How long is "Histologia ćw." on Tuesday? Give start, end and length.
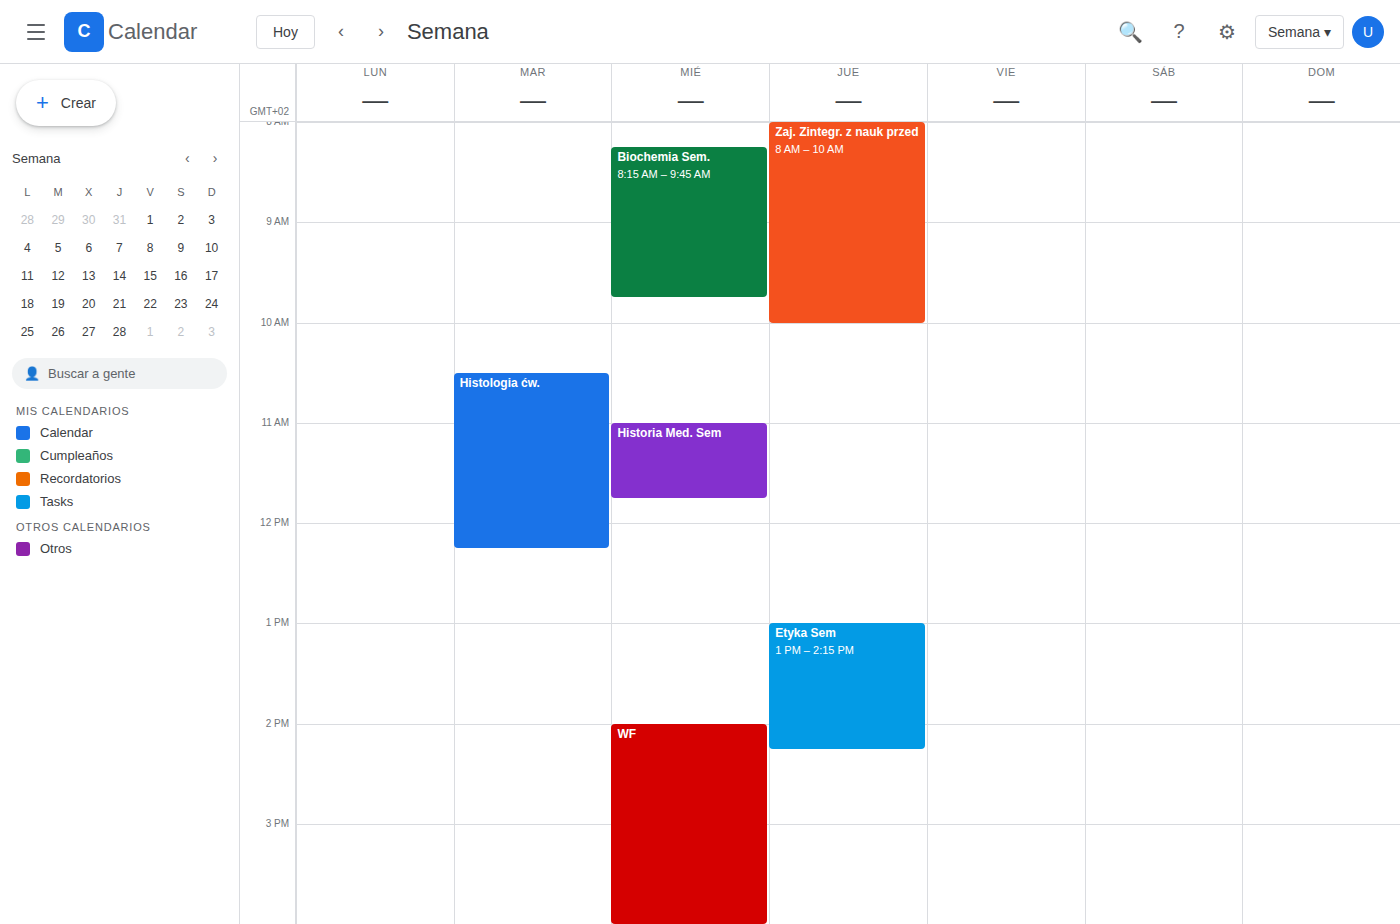
10:30 AM to 12:15 PM, 1 hour 45 minutes